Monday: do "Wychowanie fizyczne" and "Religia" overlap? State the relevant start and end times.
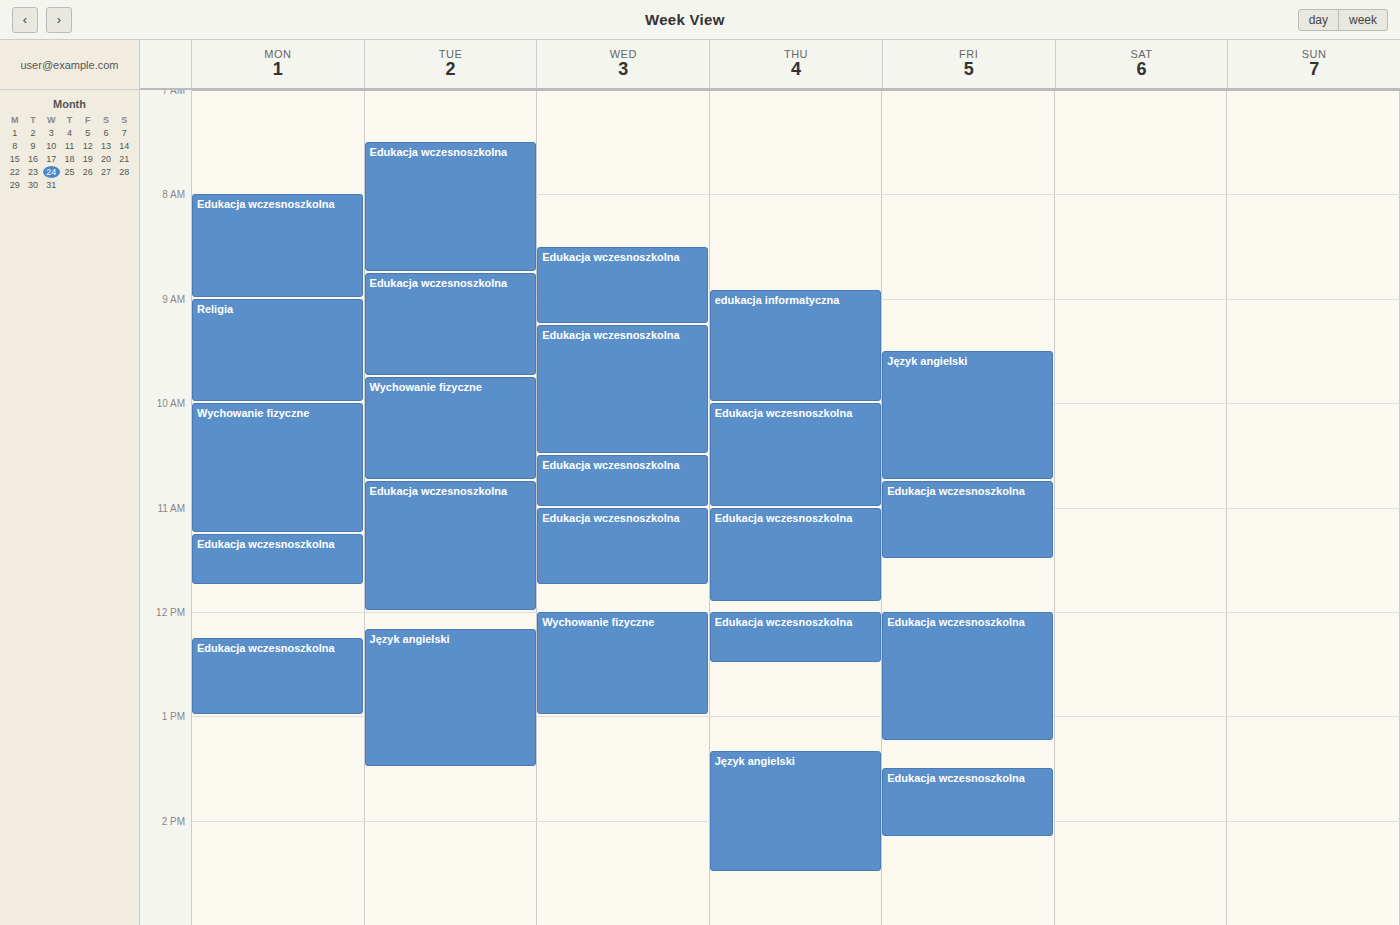
"Religia" ends at 10:00 AM, exactly when "Wychowanie fizyczne" starts -- they touch but do not overlap.